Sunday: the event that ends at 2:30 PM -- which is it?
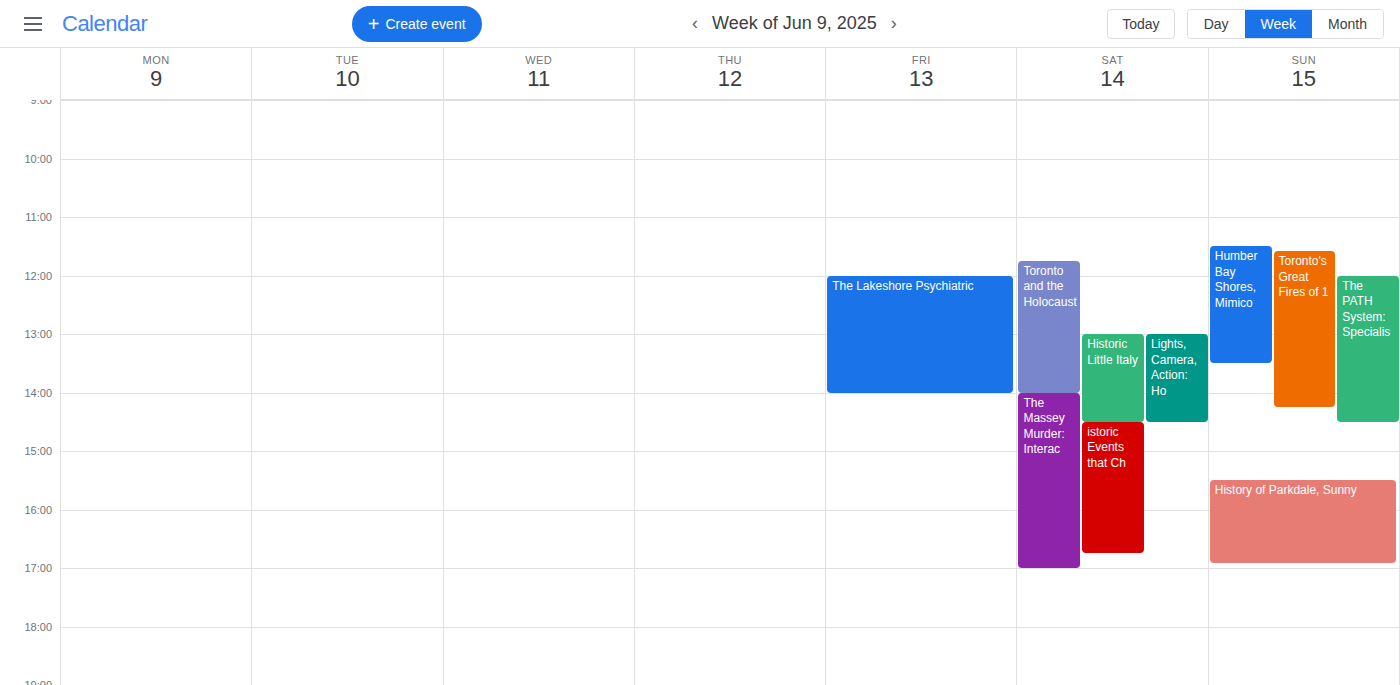
"The PATH System: Specialis"